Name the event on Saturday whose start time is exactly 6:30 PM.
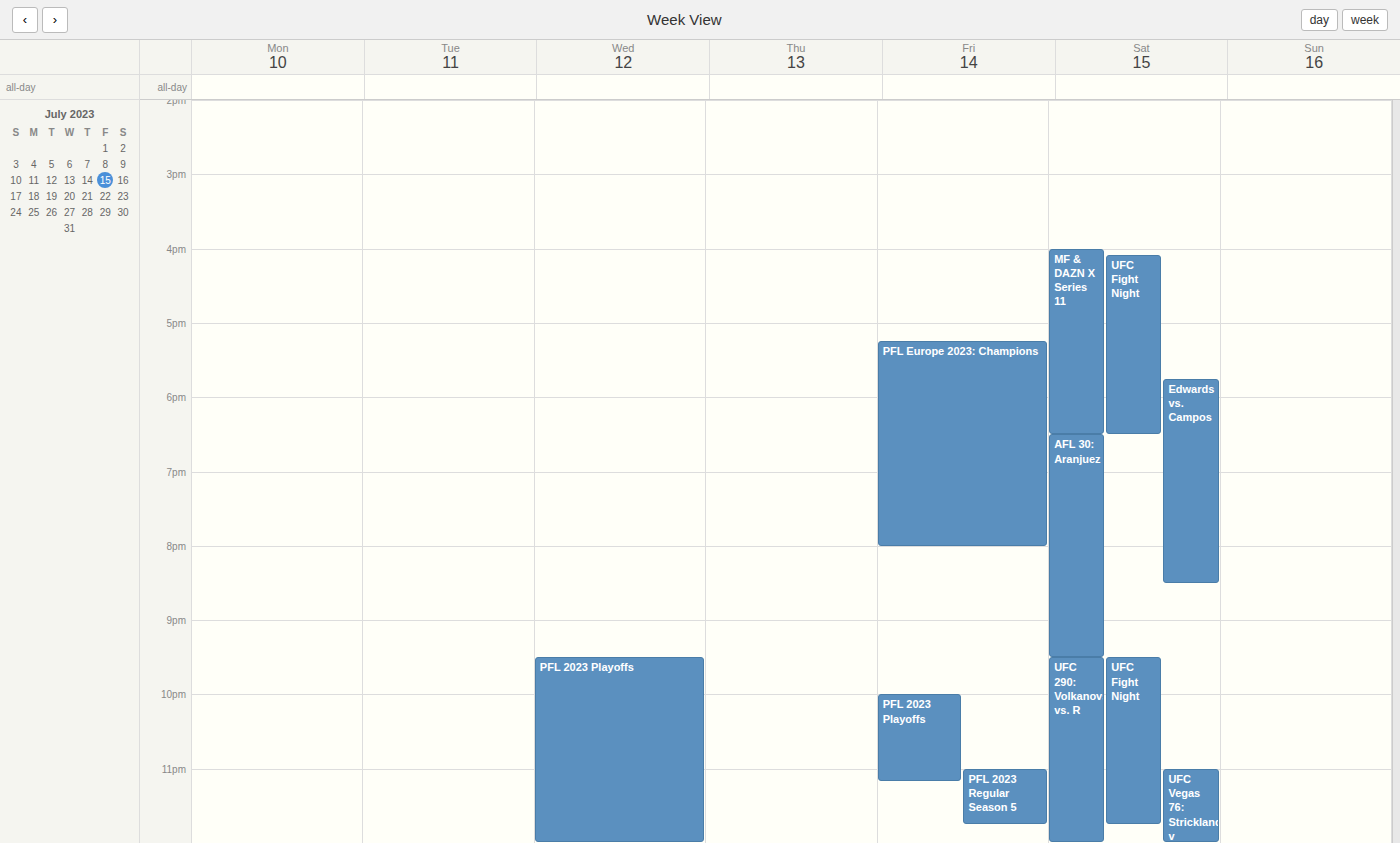
"AFL 30: Aranjuez"